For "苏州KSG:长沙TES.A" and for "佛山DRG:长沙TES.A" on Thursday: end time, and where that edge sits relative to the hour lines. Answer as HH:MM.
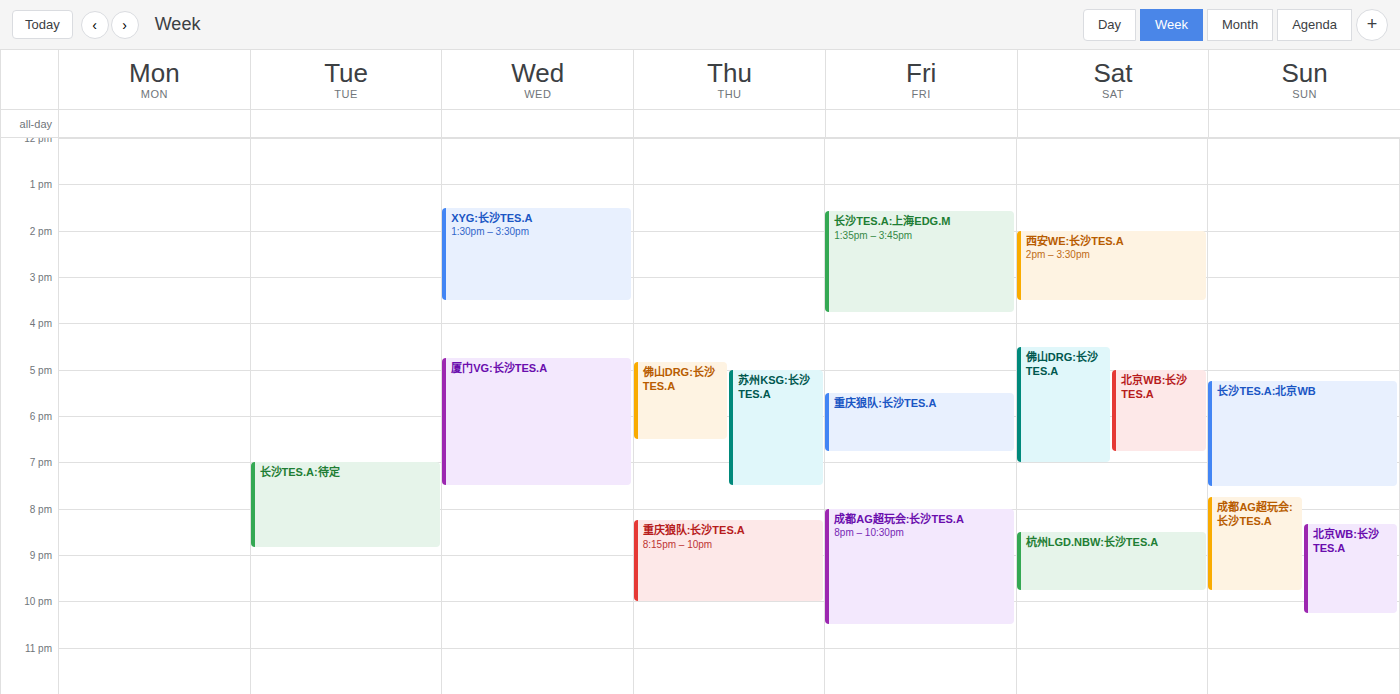
"苏州KSG:长沙TES.A": 19:30, halfway between the 19:00 and 20:00 lines. "佛山DRG:长沙TES.A": 18:30, halfway between the 18:00 and 19:00 lines.